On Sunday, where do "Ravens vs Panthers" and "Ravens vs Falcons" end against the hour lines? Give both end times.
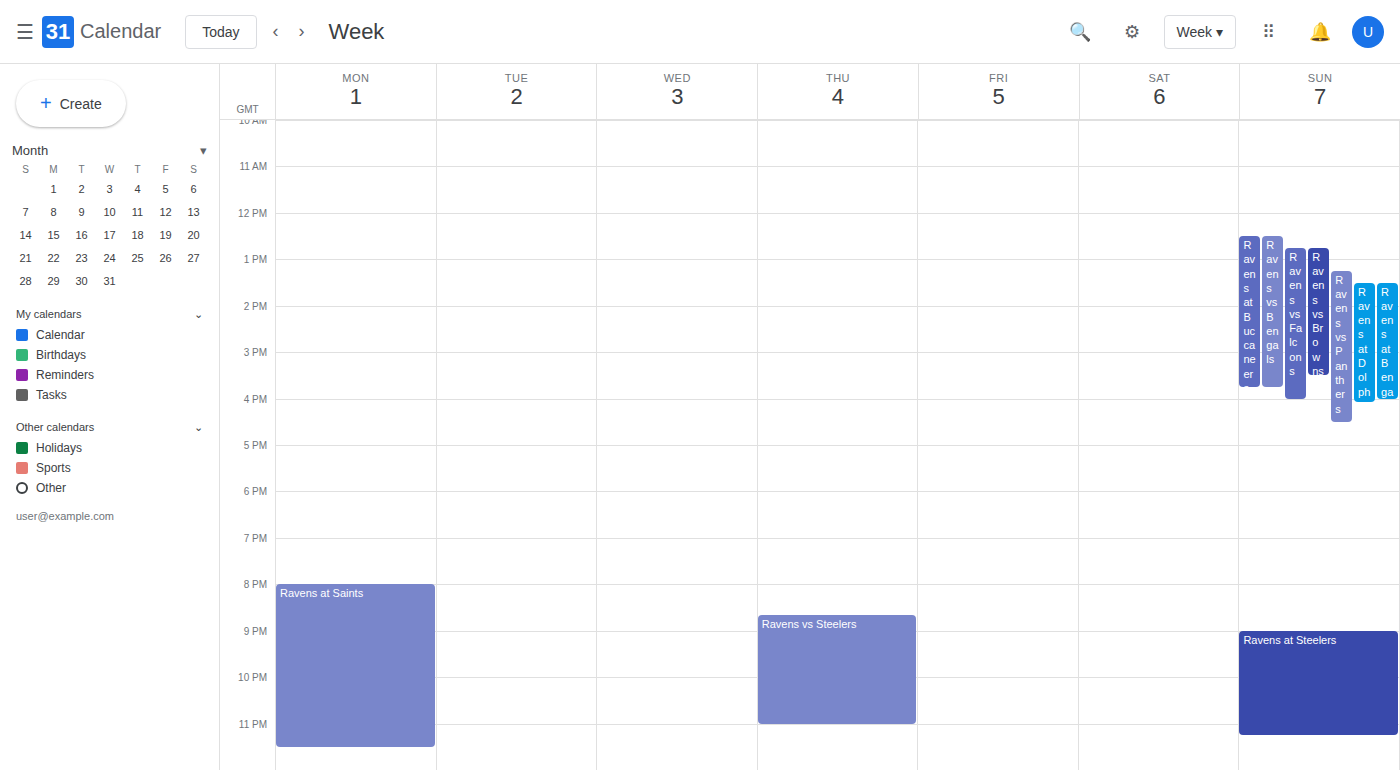
"Ravens vs Panthers": 4:30 PM, halfway between the 4 PM and 5 PM lines. "Ravens vs Falcons": 4:00 PM, exactly on the 4 PM line.